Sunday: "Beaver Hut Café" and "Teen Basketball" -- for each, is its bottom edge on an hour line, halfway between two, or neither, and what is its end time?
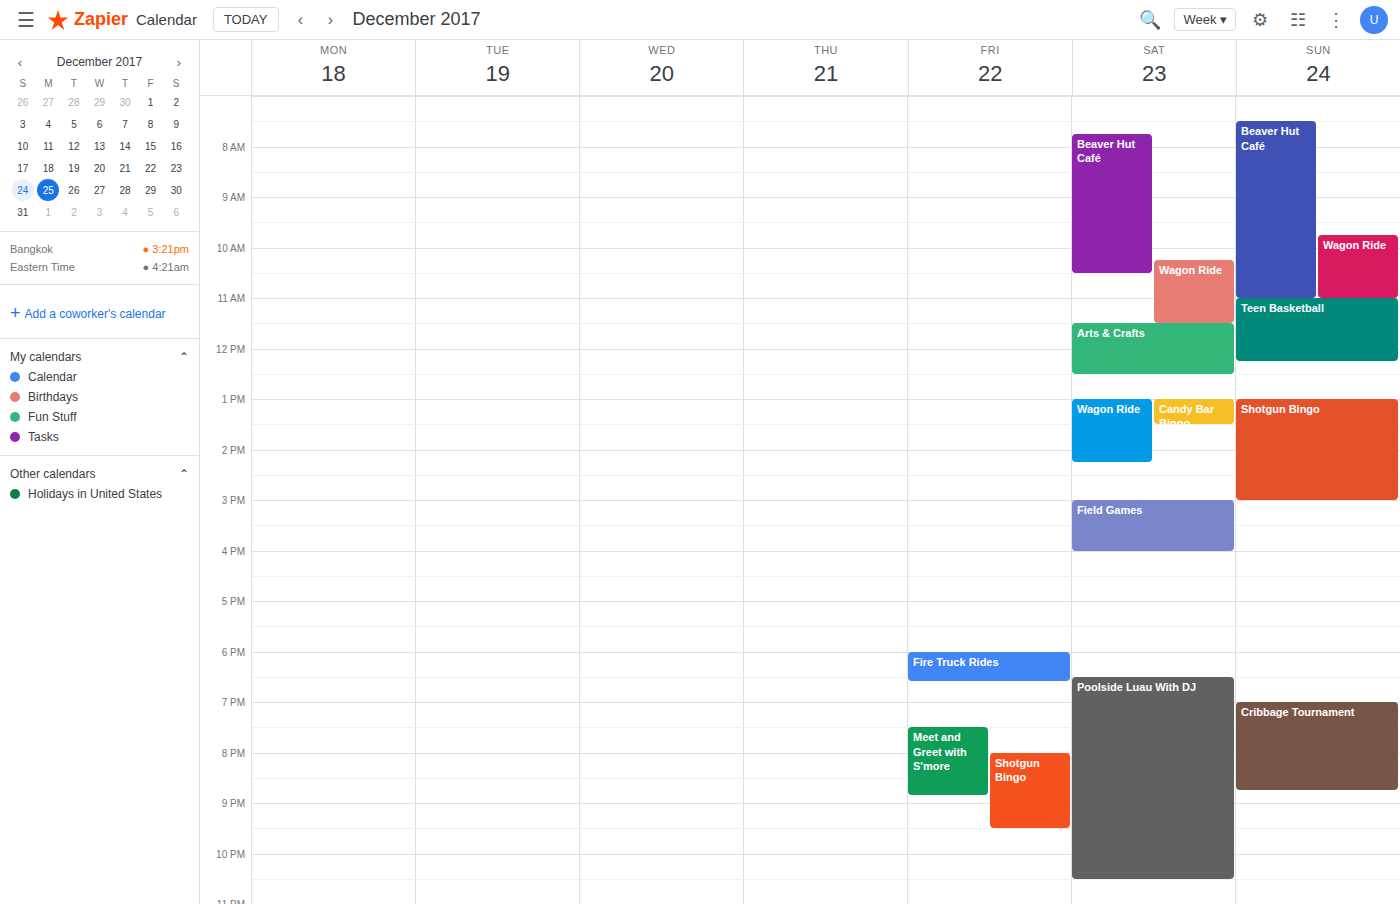
"Beaver Hut Café": 11:00 AM, exactly on the 11 AM line. "Teen Basketball": 12:15 PM, neither: a quarter of the way from the 12 PM line to the 1 PM line.